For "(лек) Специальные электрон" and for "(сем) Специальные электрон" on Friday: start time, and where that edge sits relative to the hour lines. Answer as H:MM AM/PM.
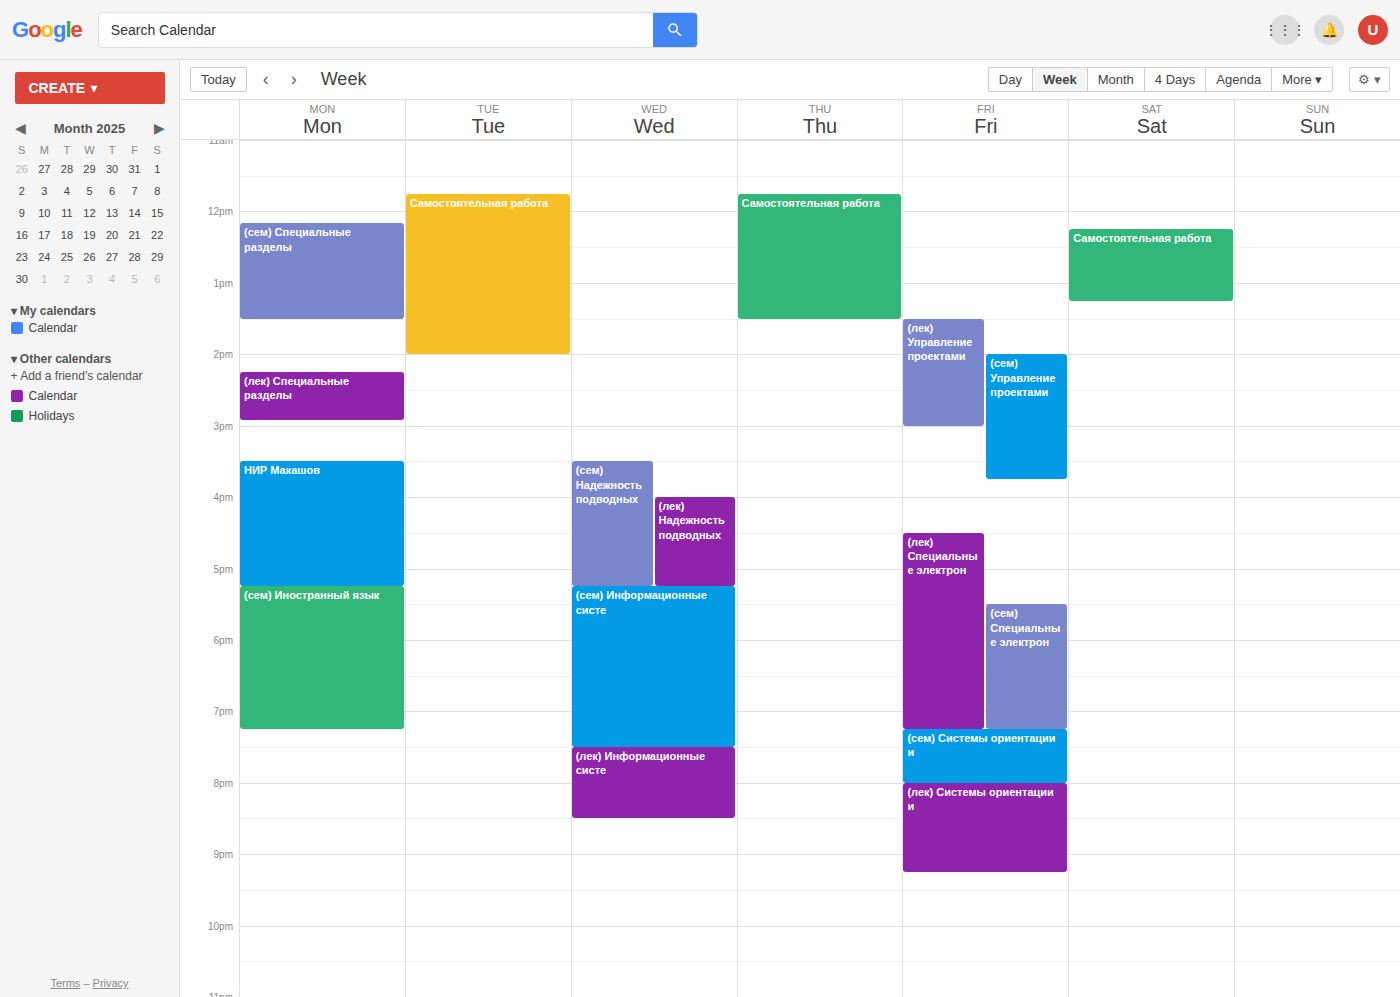
"(лек) Специальные электрон": 4:30 PM, halfway between the 4 PM and 5 PM lines. "(сем) Специальные электрон": 5:30 PM, halfway between the 5 PM and 6 PM lines.